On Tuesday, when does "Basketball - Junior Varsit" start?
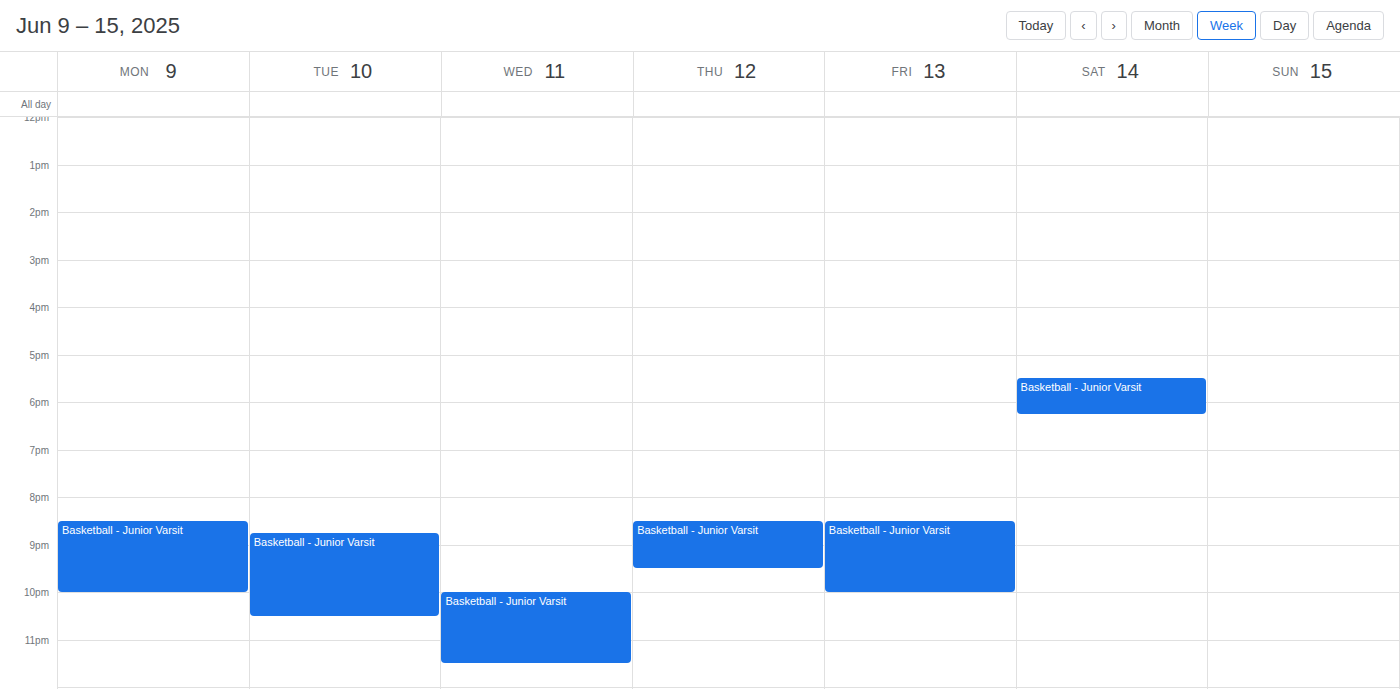
8:45 PM